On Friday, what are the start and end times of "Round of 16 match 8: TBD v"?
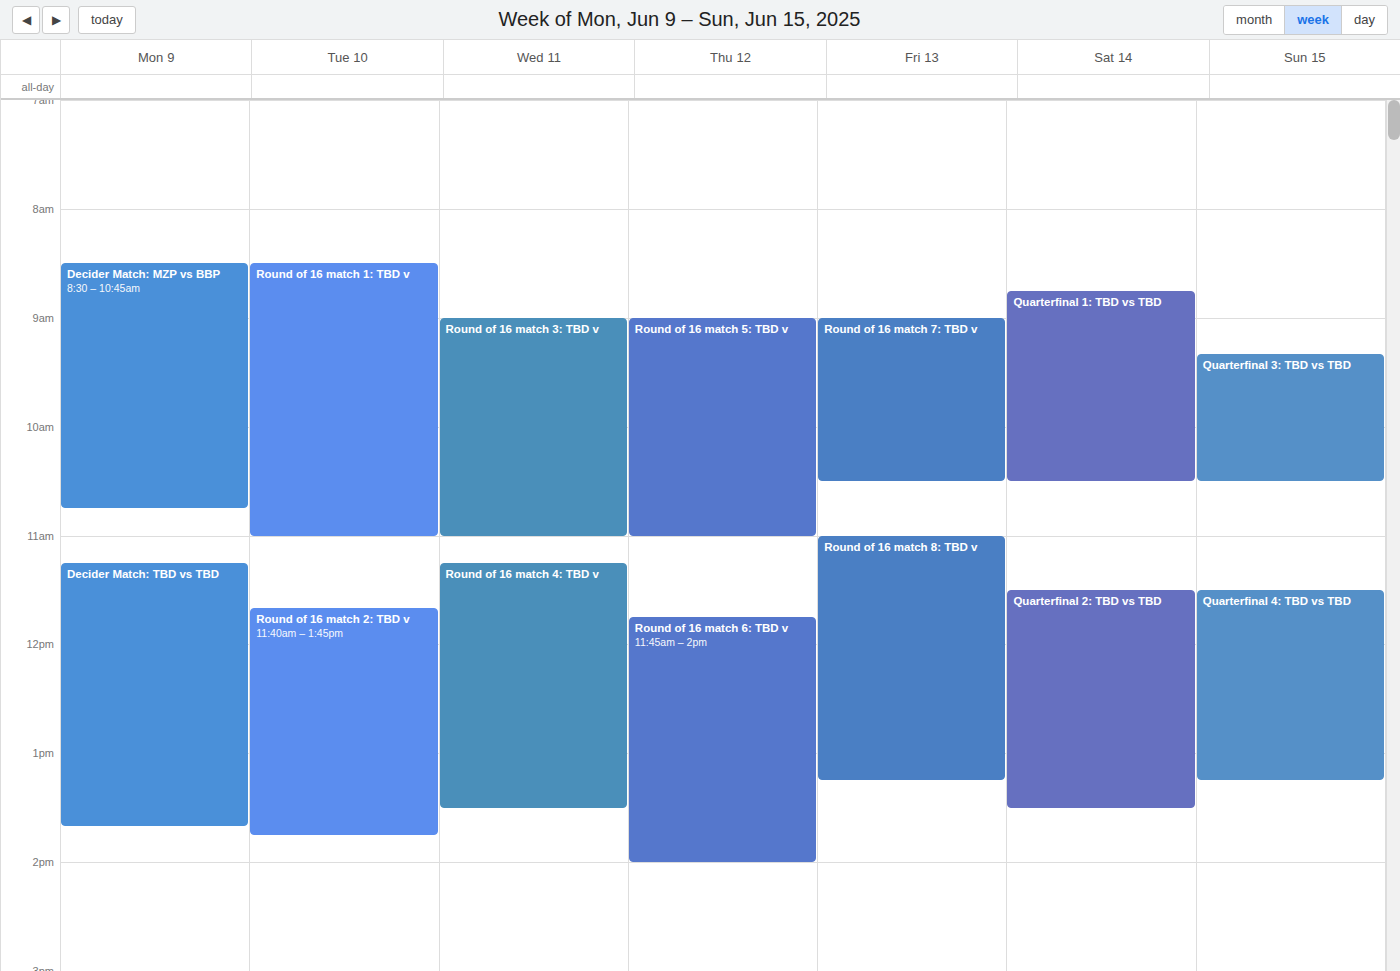
11:00 AM to 1:15 PM